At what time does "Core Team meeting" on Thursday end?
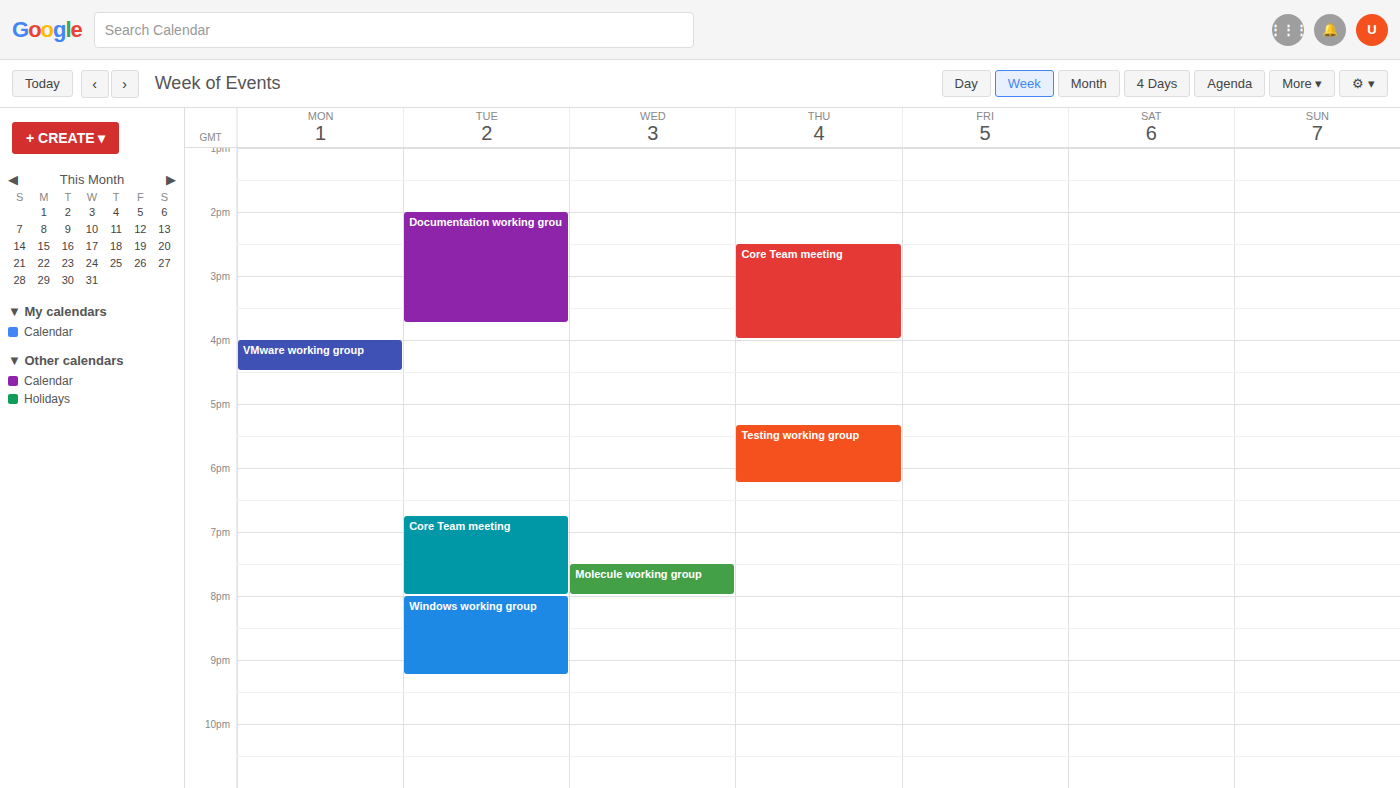
4:00 PM